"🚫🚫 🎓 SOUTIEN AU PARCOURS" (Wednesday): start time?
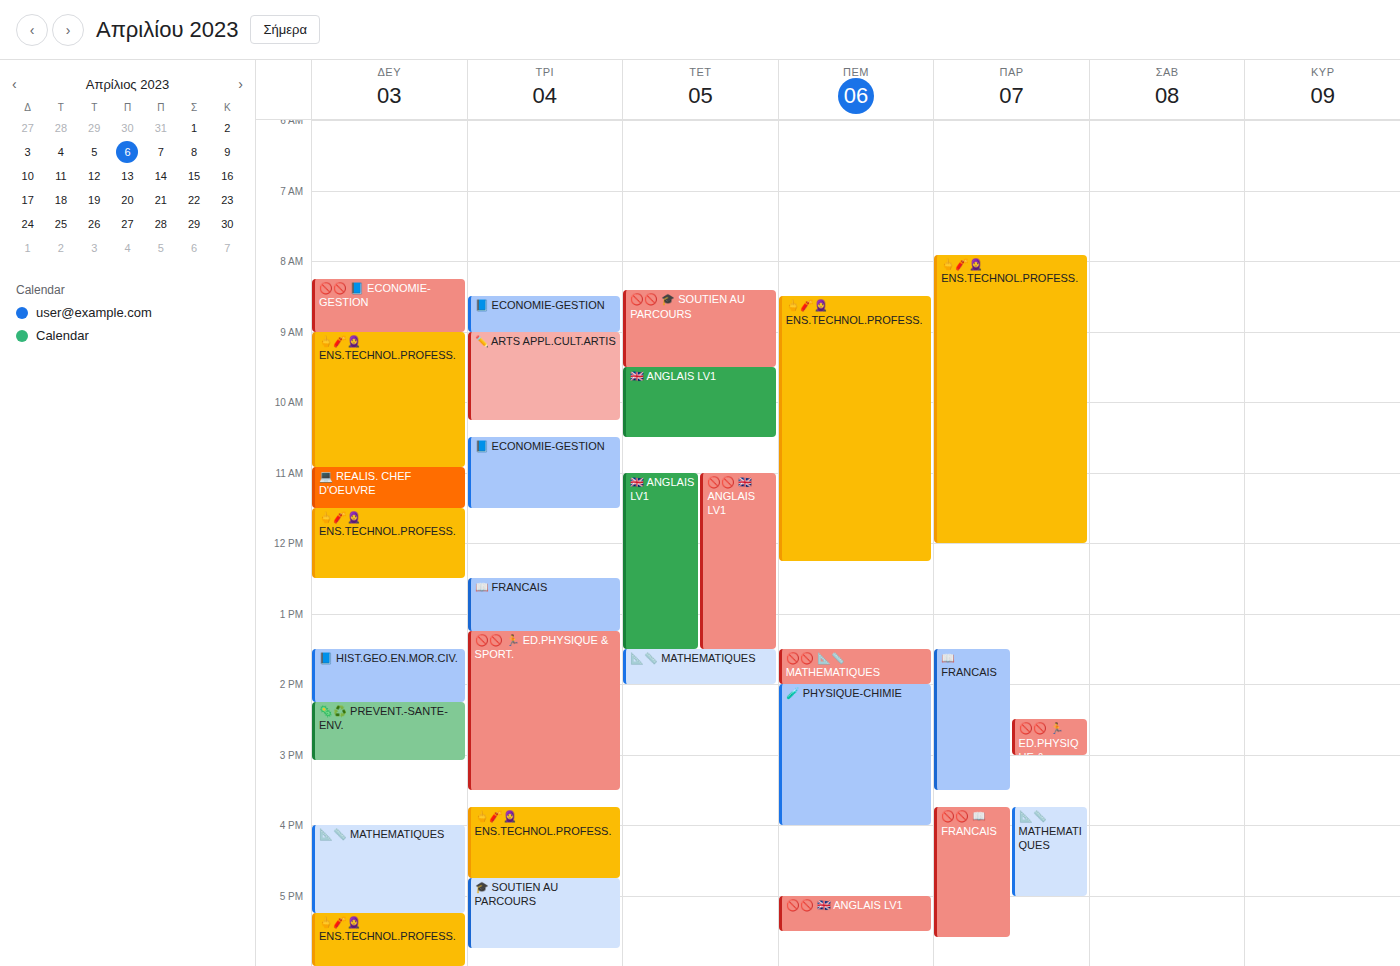
8:25 AM